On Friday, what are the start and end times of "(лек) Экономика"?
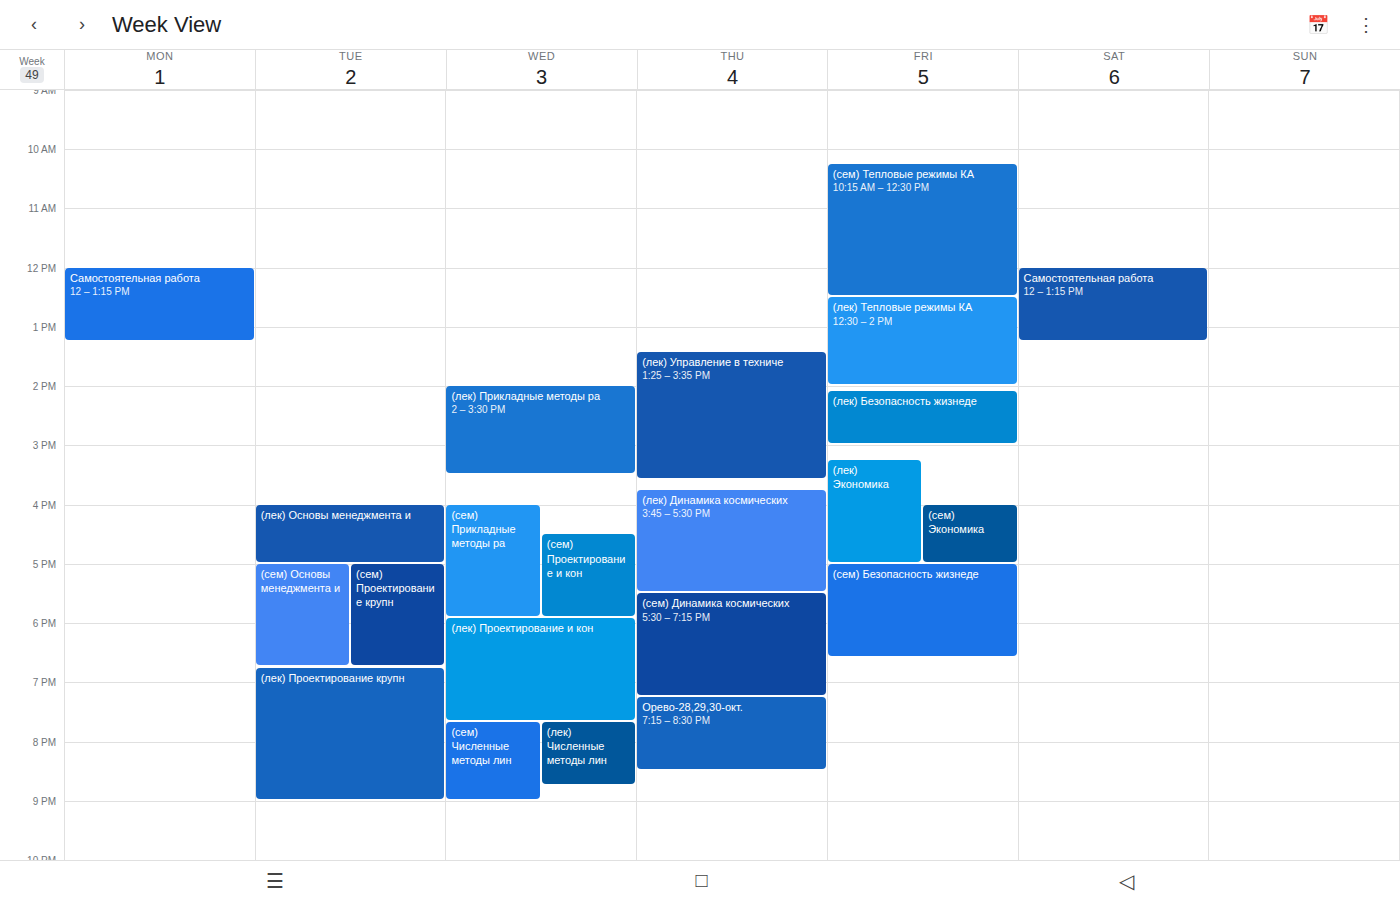
15:15 to 17:00